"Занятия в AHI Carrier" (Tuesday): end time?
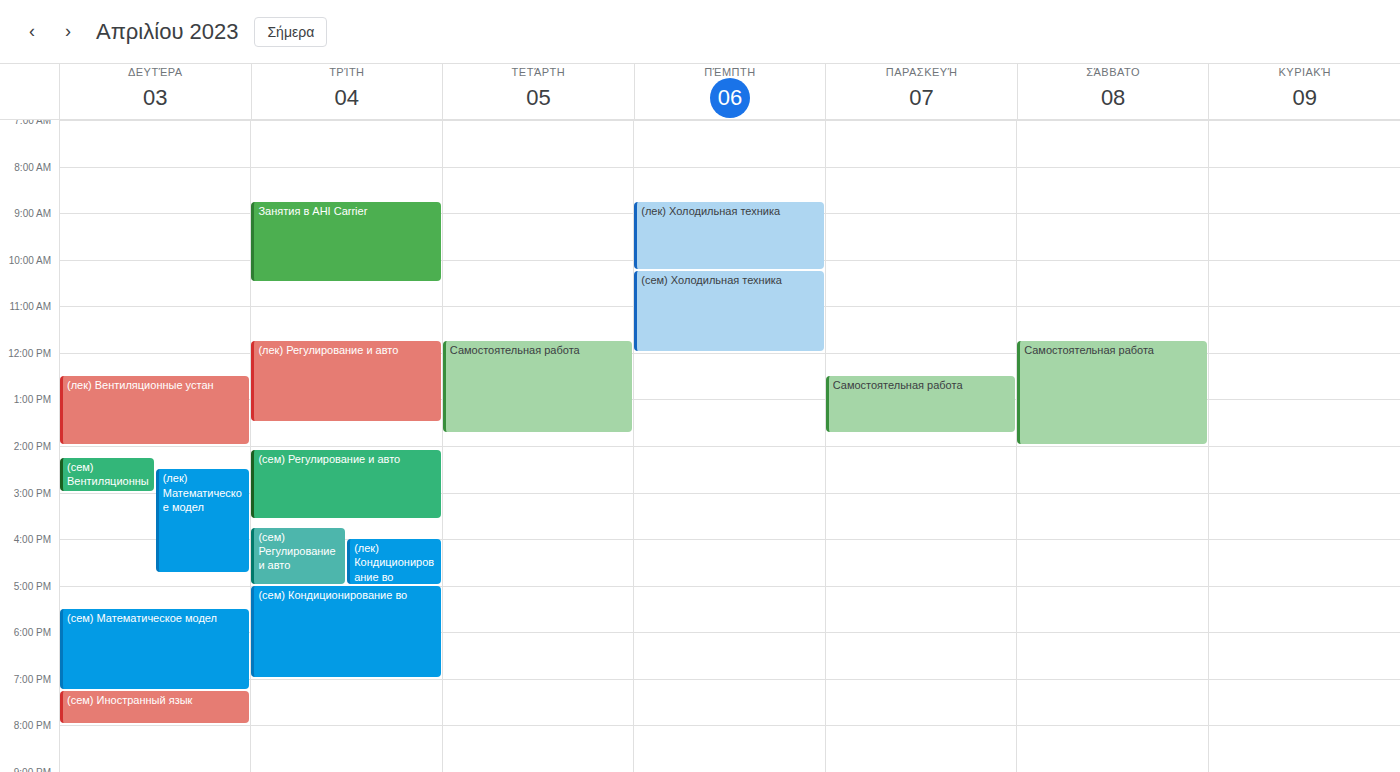
10:30 AM